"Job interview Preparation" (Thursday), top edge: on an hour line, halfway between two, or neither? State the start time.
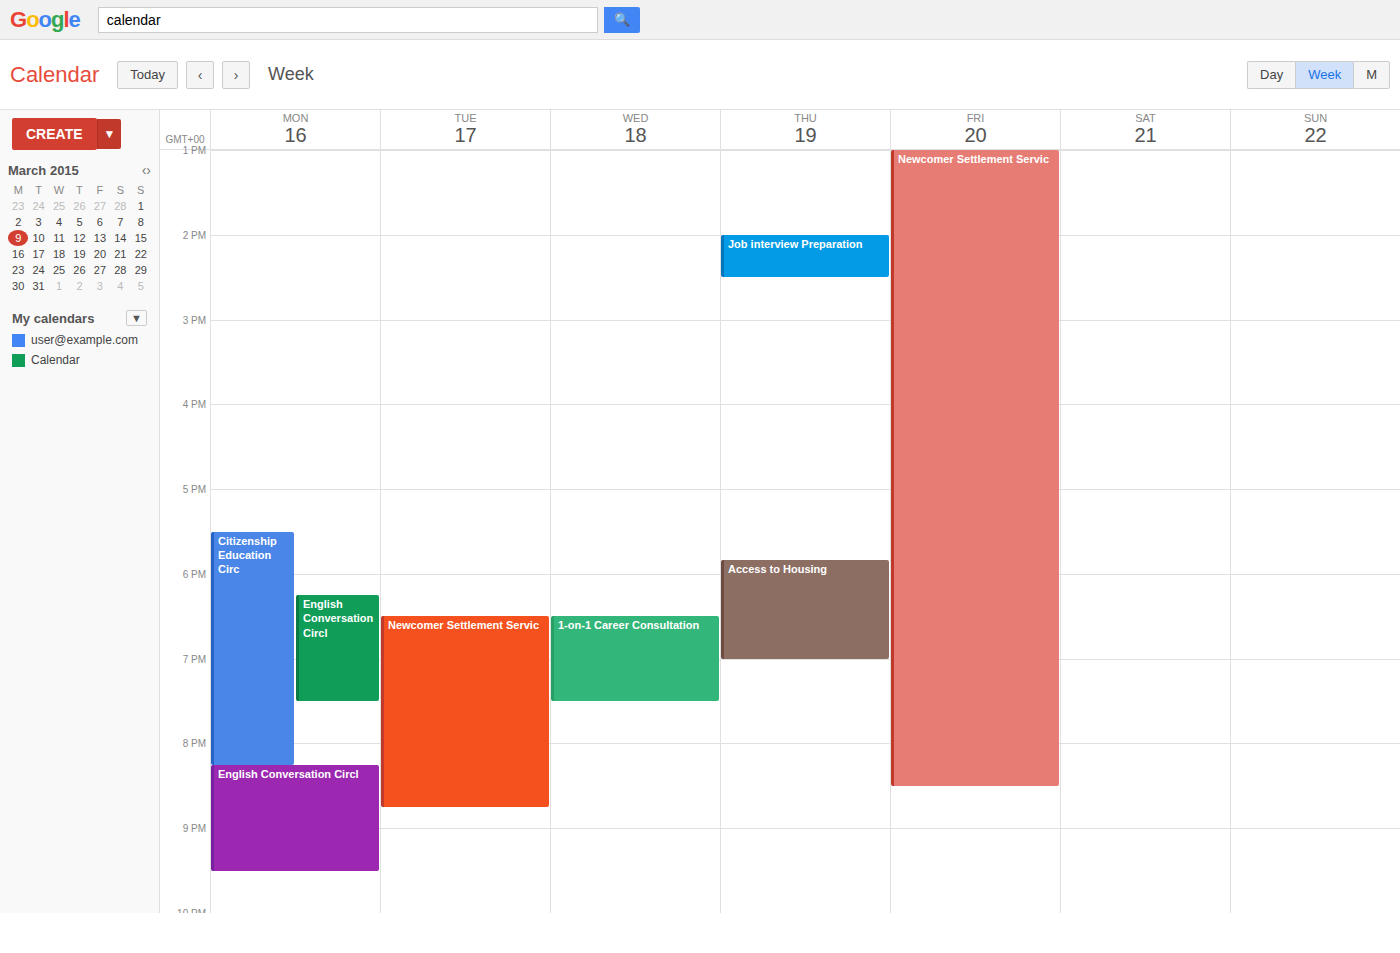
2:00 PM -- exactly on the 2 PM line.